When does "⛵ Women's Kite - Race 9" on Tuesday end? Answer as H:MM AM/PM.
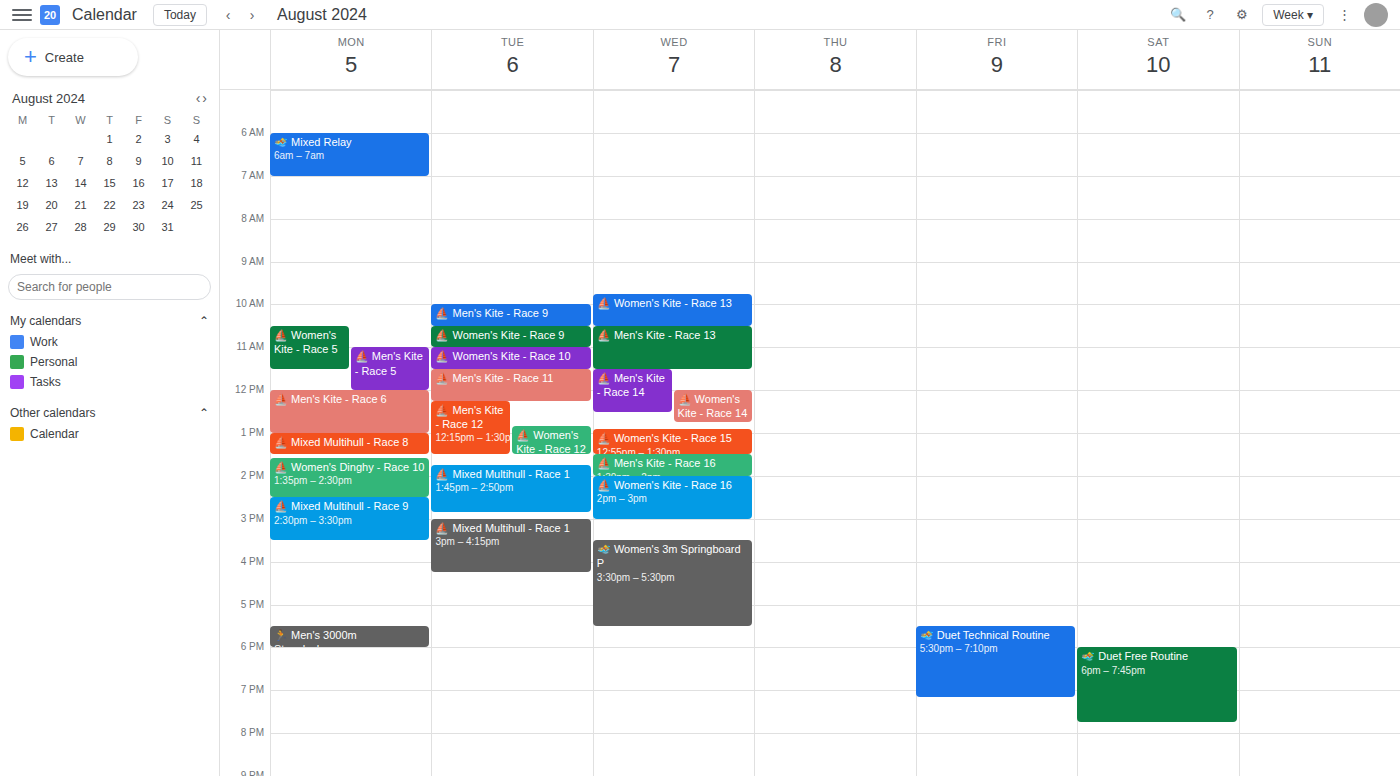
11:00 AM